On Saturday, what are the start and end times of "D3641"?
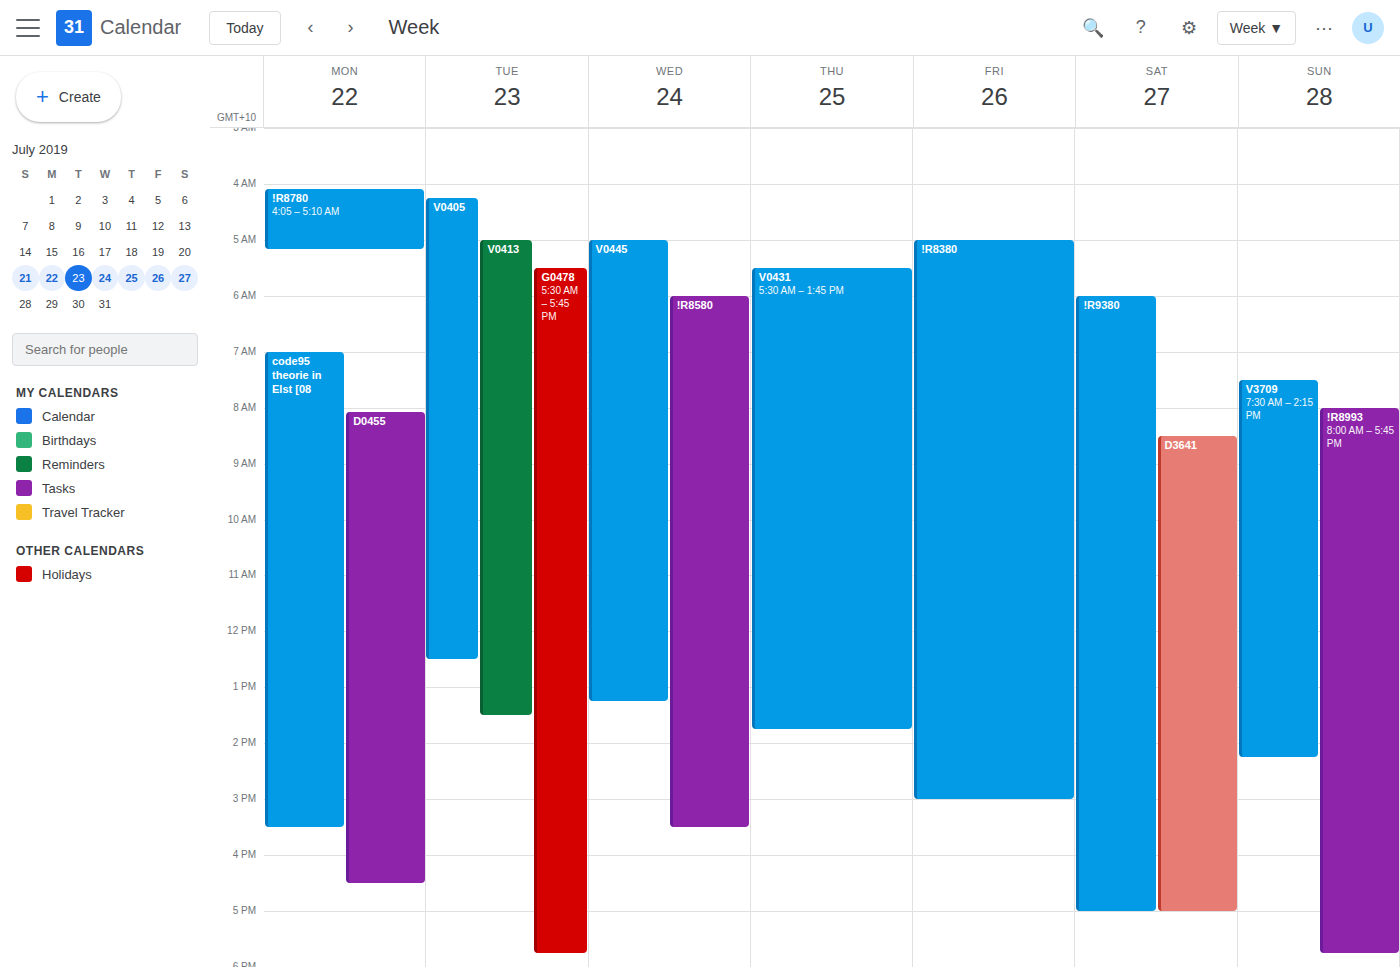
8:30 AM to 5:00 PM